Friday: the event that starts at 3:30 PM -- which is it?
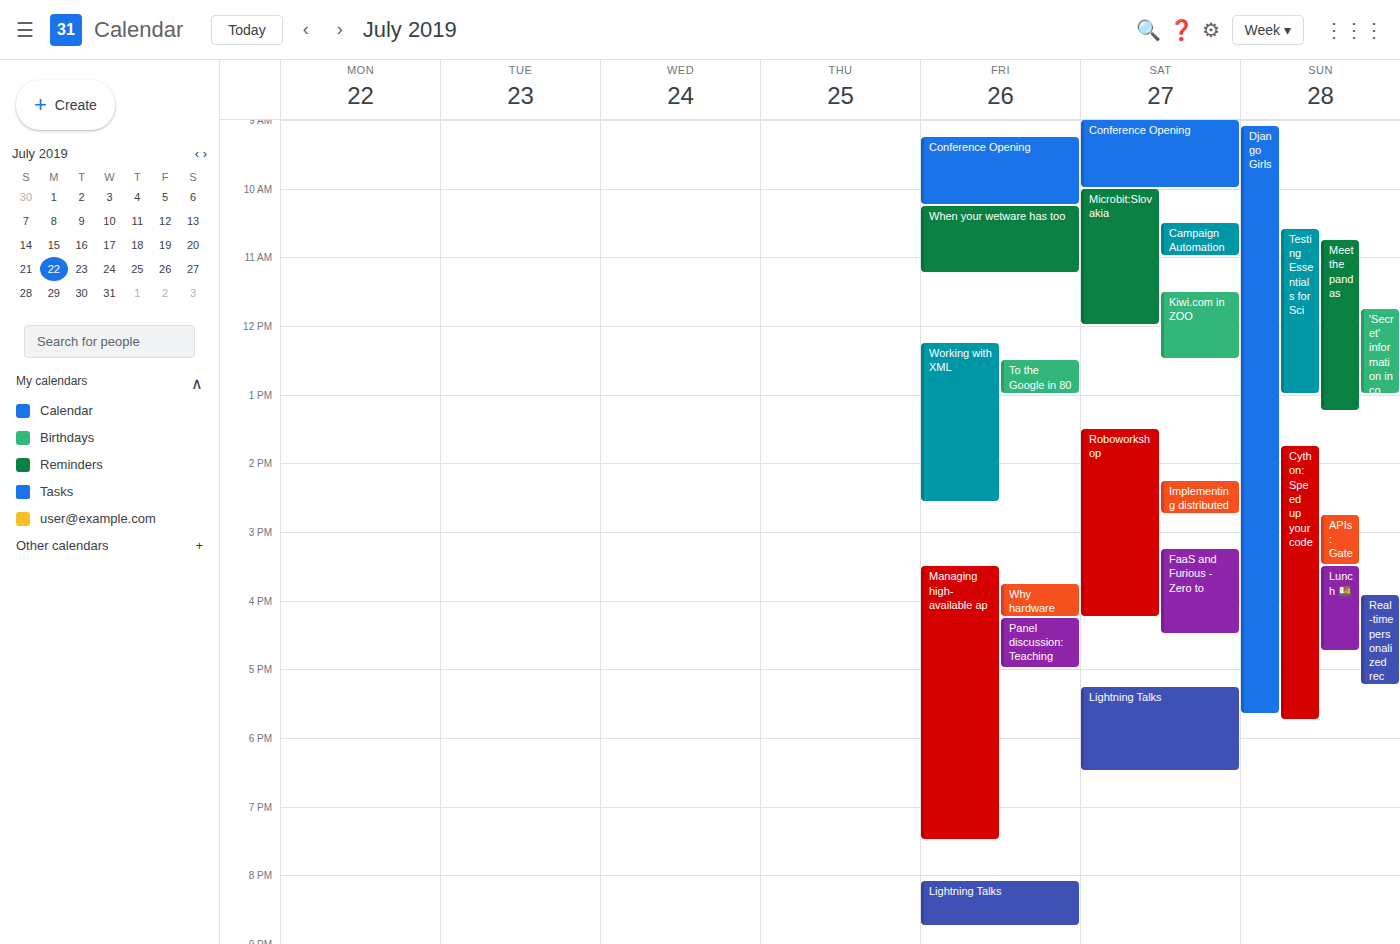
"Managing high-available ap"